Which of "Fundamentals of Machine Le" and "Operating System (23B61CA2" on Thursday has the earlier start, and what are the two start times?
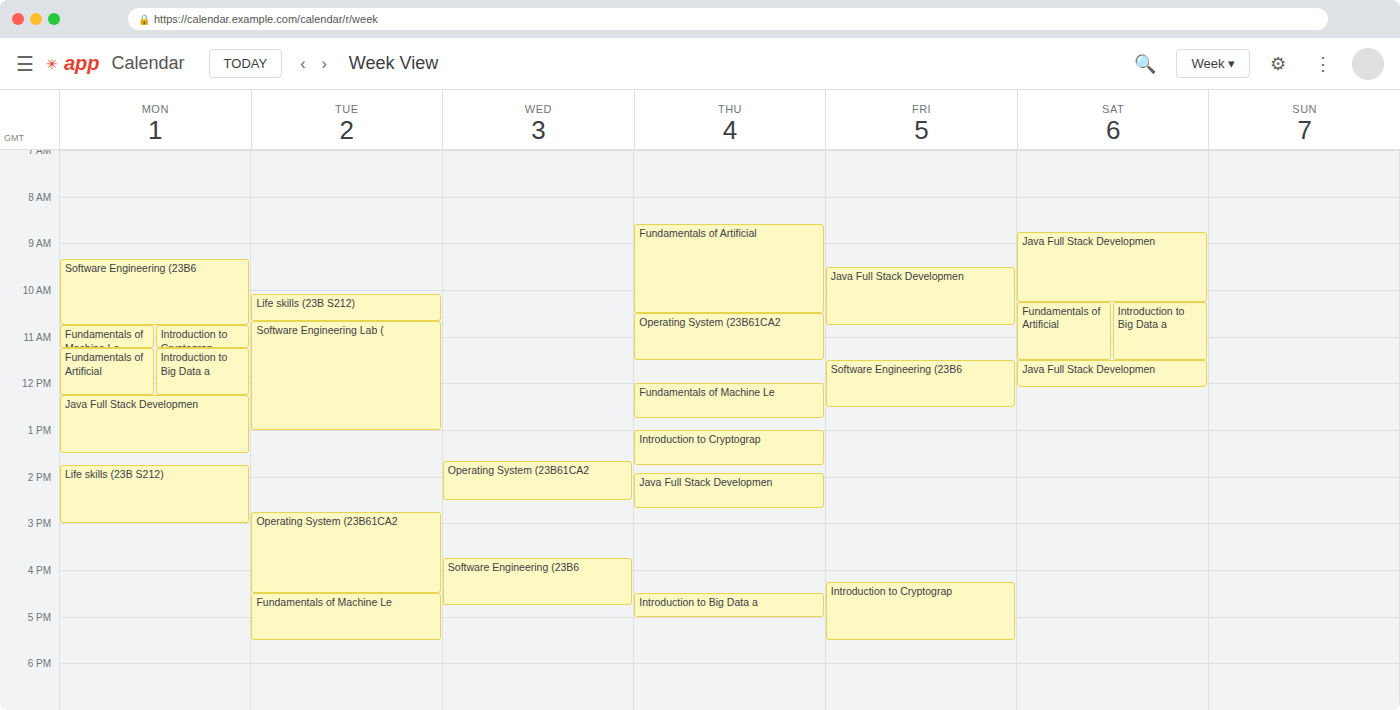
"Operating System (23B61CA2" 10:30 AM; "Fundamentals of Machine Le" 12:00 PM.